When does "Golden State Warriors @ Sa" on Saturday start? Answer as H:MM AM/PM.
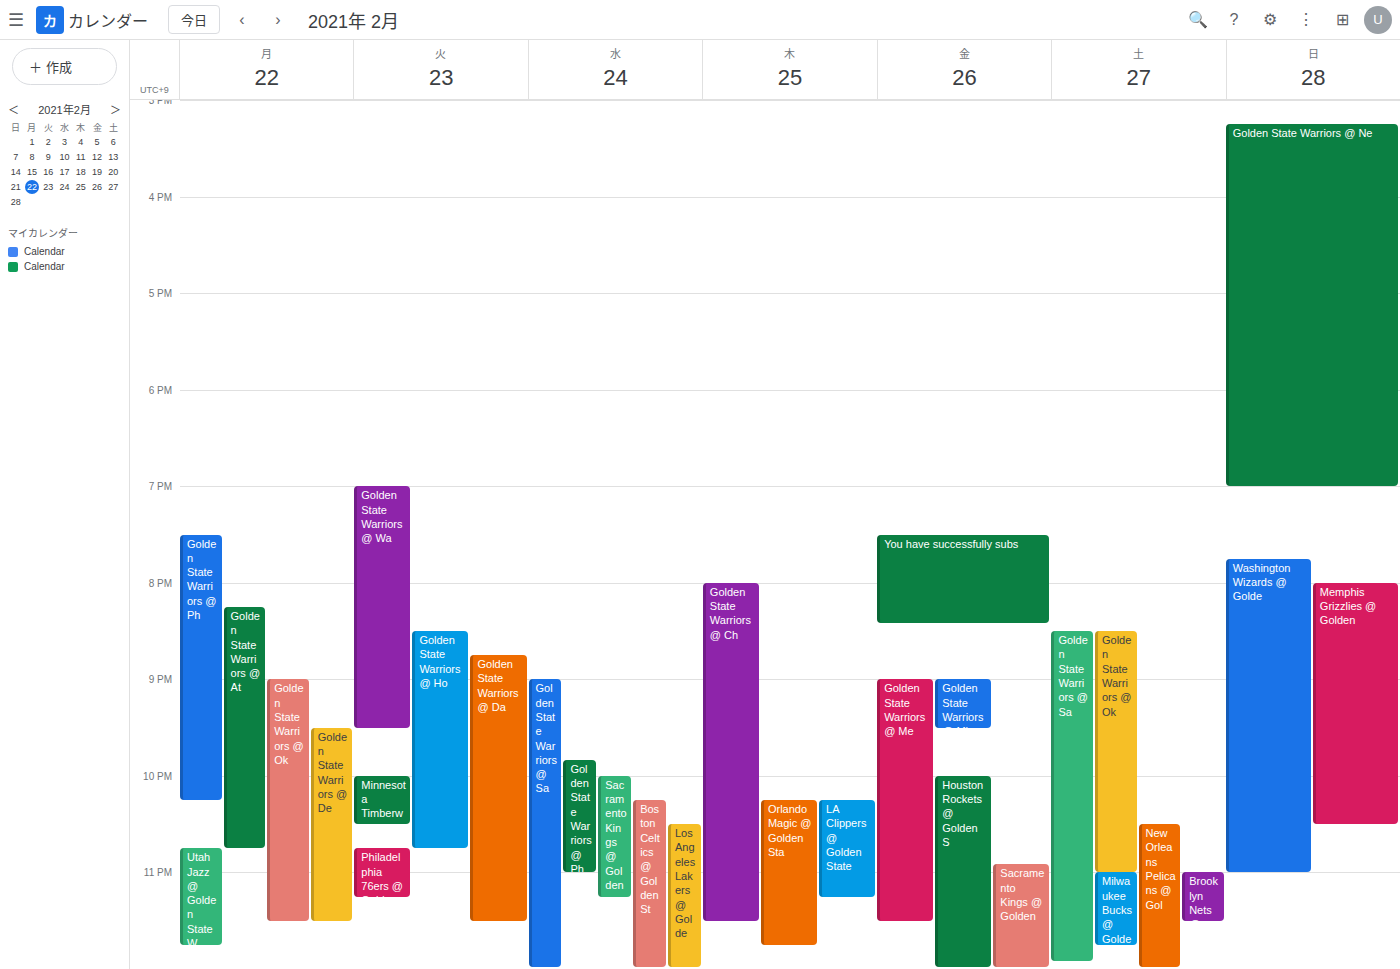
8:30 PM